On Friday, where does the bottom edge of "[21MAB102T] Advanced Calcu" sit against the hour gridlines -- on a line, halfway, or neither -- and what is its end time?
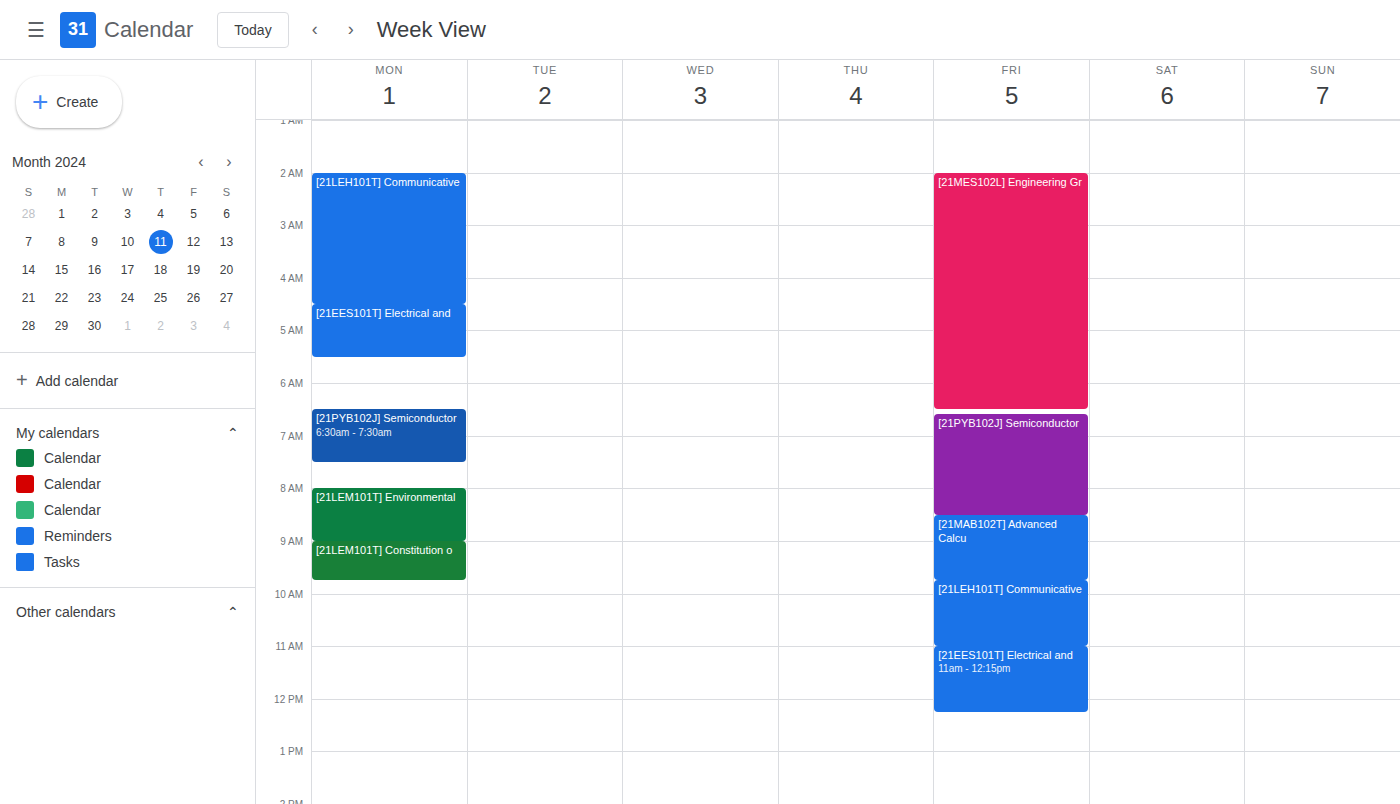
9:45 AM -- neither: three quarters of the way from the 9 AM line to the 10 AM line.